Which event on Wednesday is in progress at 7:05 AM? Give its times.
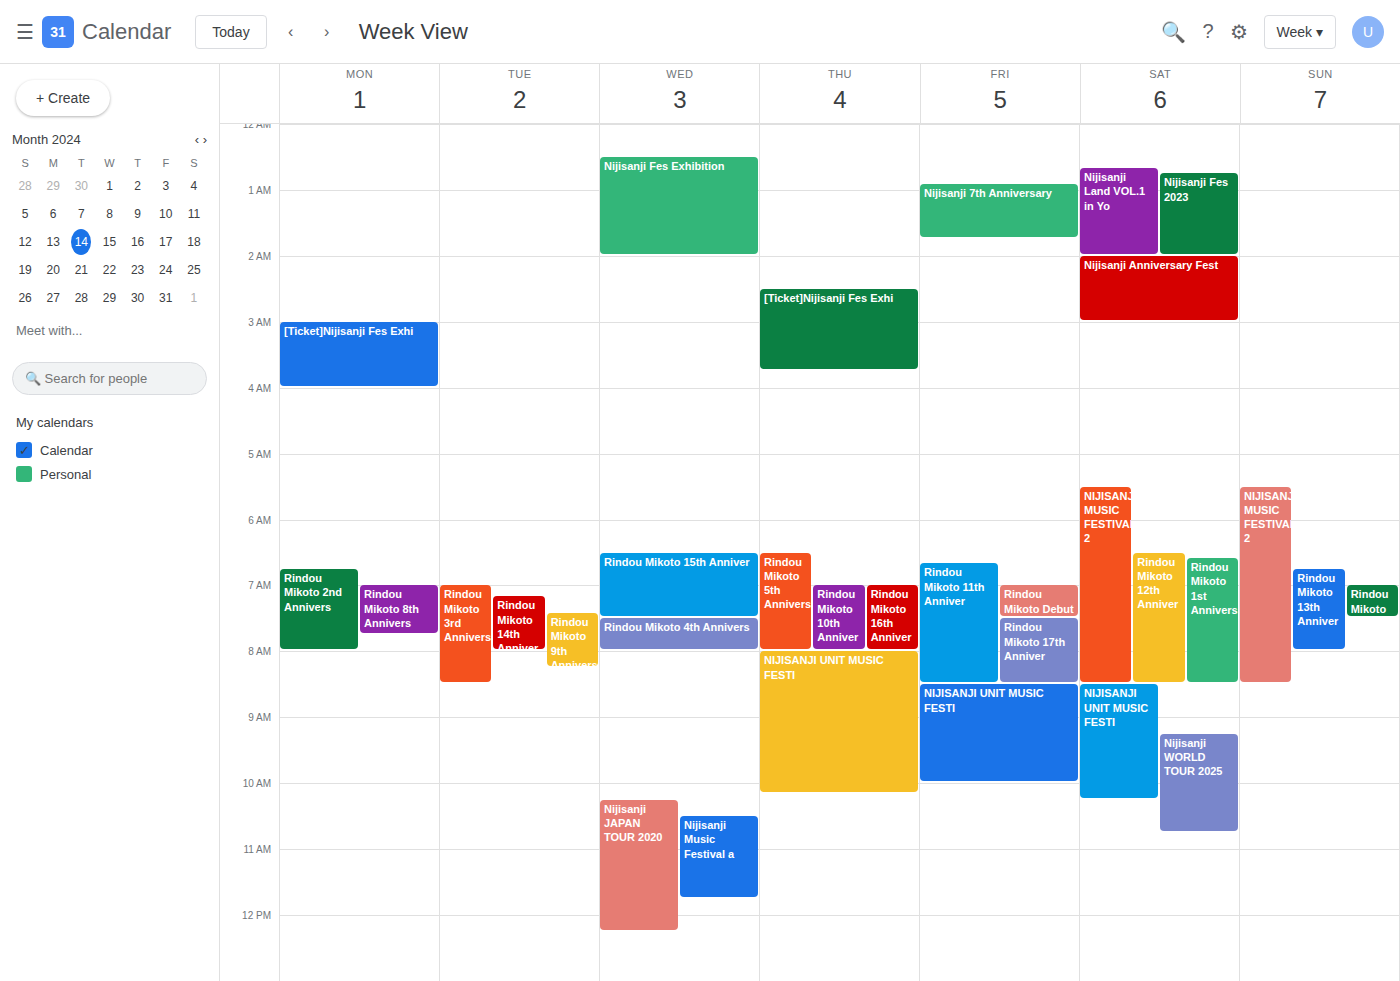
"Rindou Mikoto 15th Anniver", 6:30 AM to 7:30 AM